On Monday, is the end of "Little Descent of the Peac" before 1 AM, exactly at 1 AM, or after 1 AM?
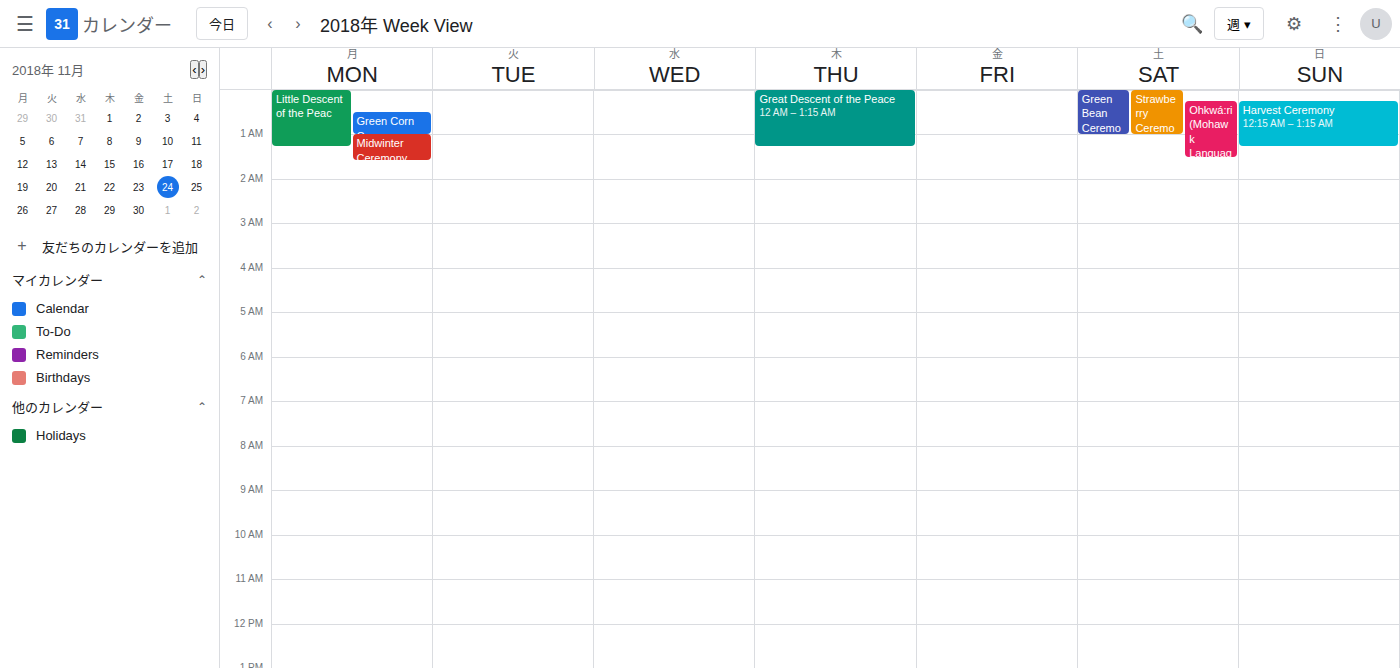
1:15 AM -- after 1 AM, 15 minutes below the 1 AM line.